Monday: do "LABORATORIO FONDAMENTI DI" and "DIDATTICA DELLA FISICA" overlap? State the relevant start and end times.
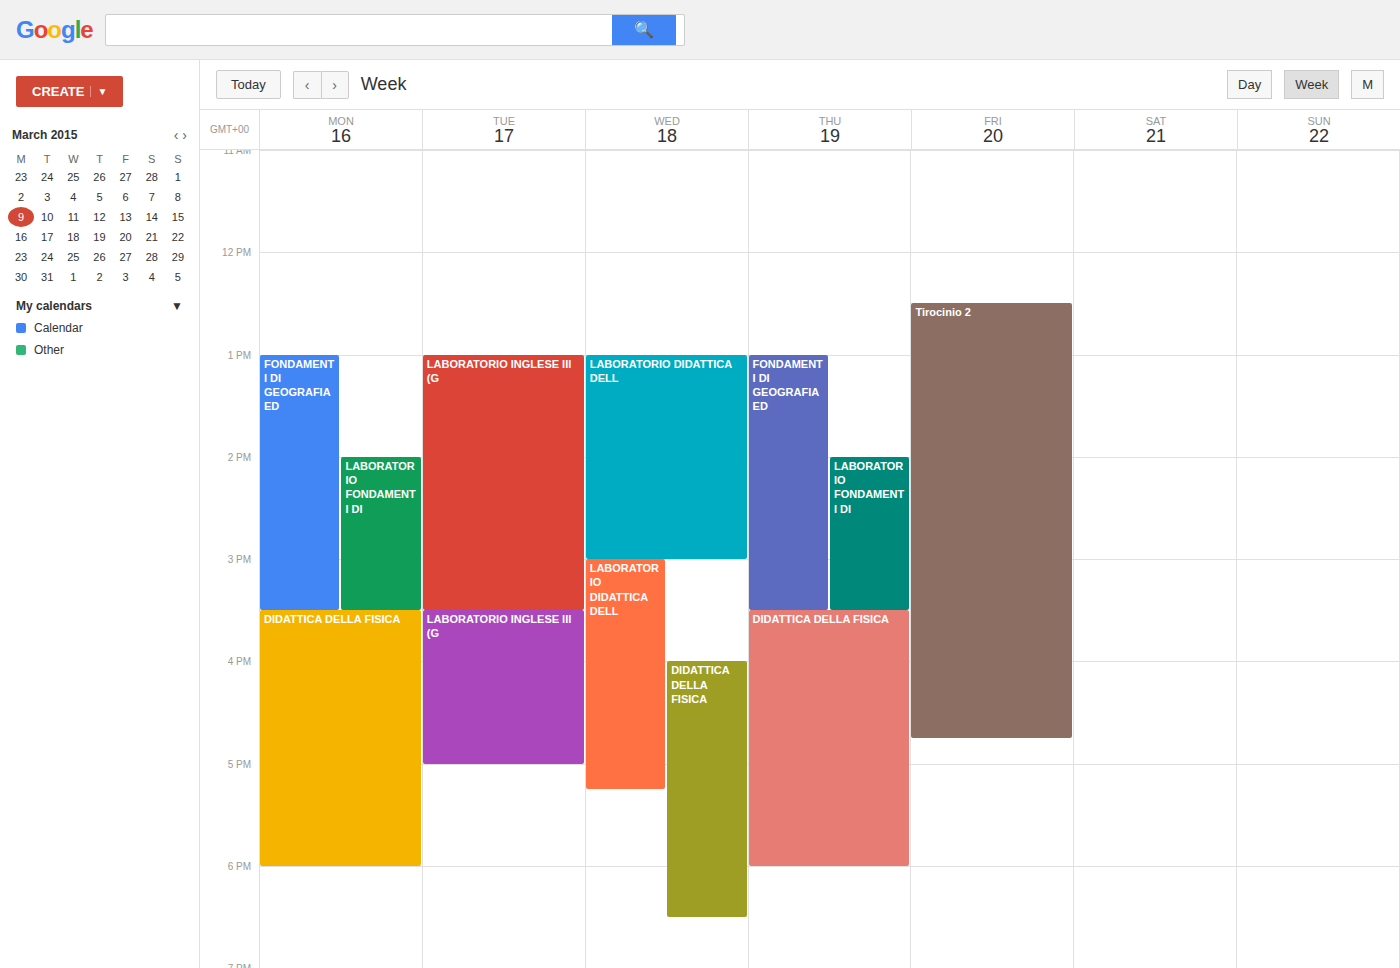
"LABORATORIO FONDAMENTI DI" ends at 15:30, exactly when "DIDATTICA DELLA FISICA" starts -- they touch but do not overlap.